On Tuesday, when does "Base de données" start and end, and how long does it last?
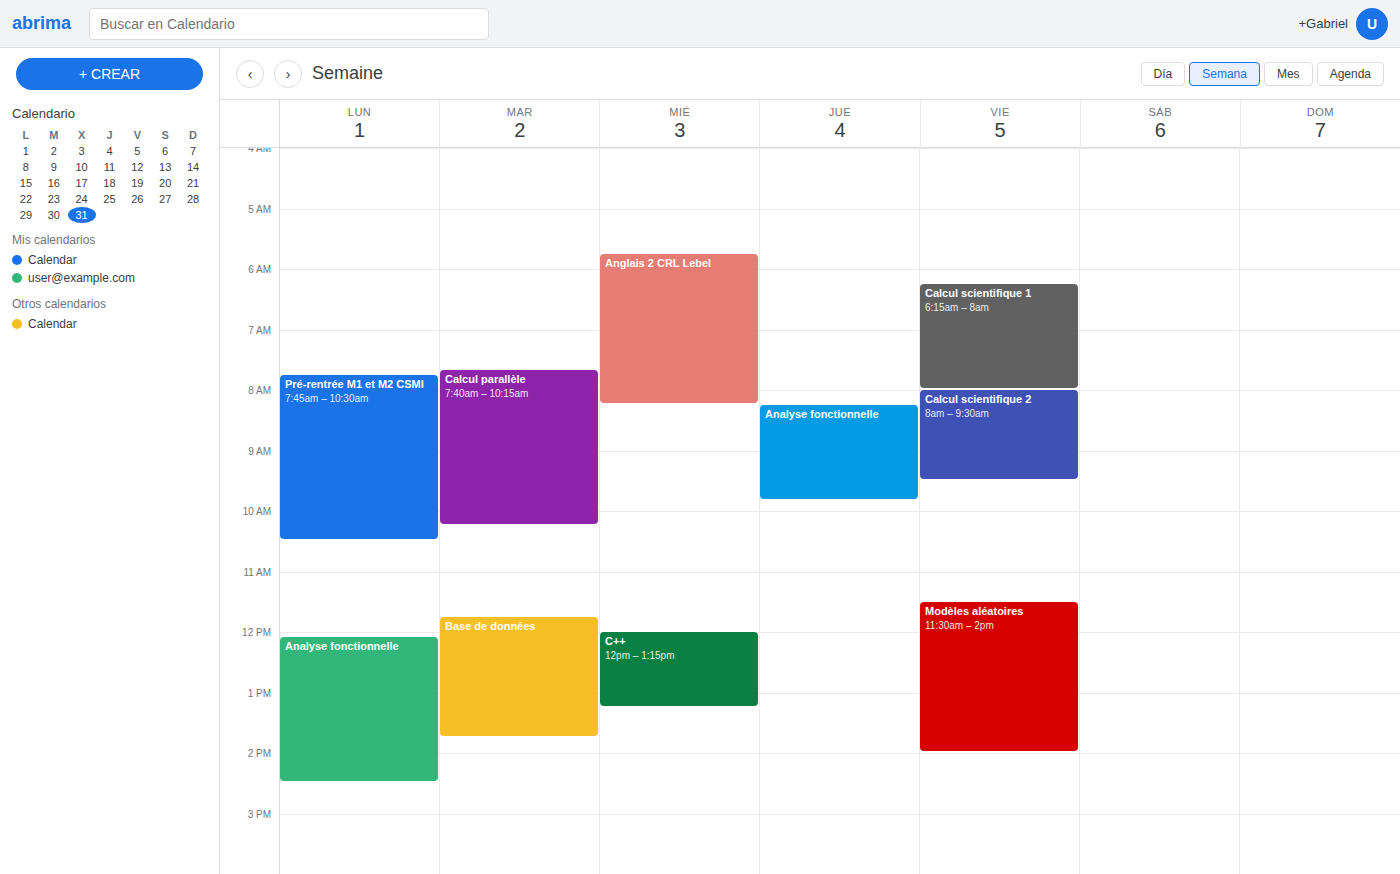
11:45 AM to 1:45 PM, 2 hours